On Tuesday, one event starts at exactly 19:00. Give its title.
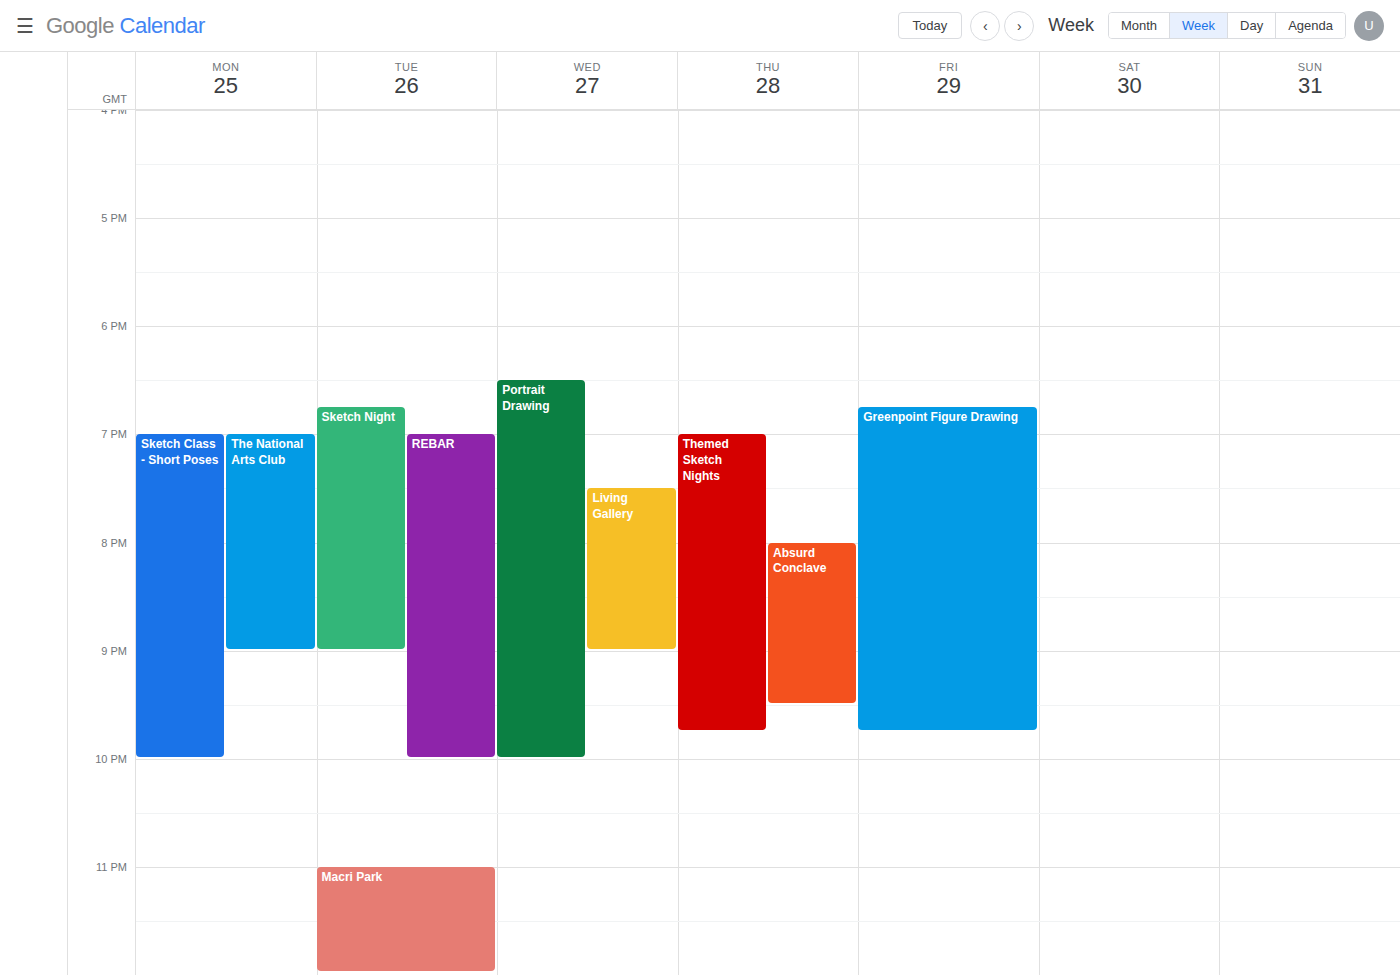
"REBAR"